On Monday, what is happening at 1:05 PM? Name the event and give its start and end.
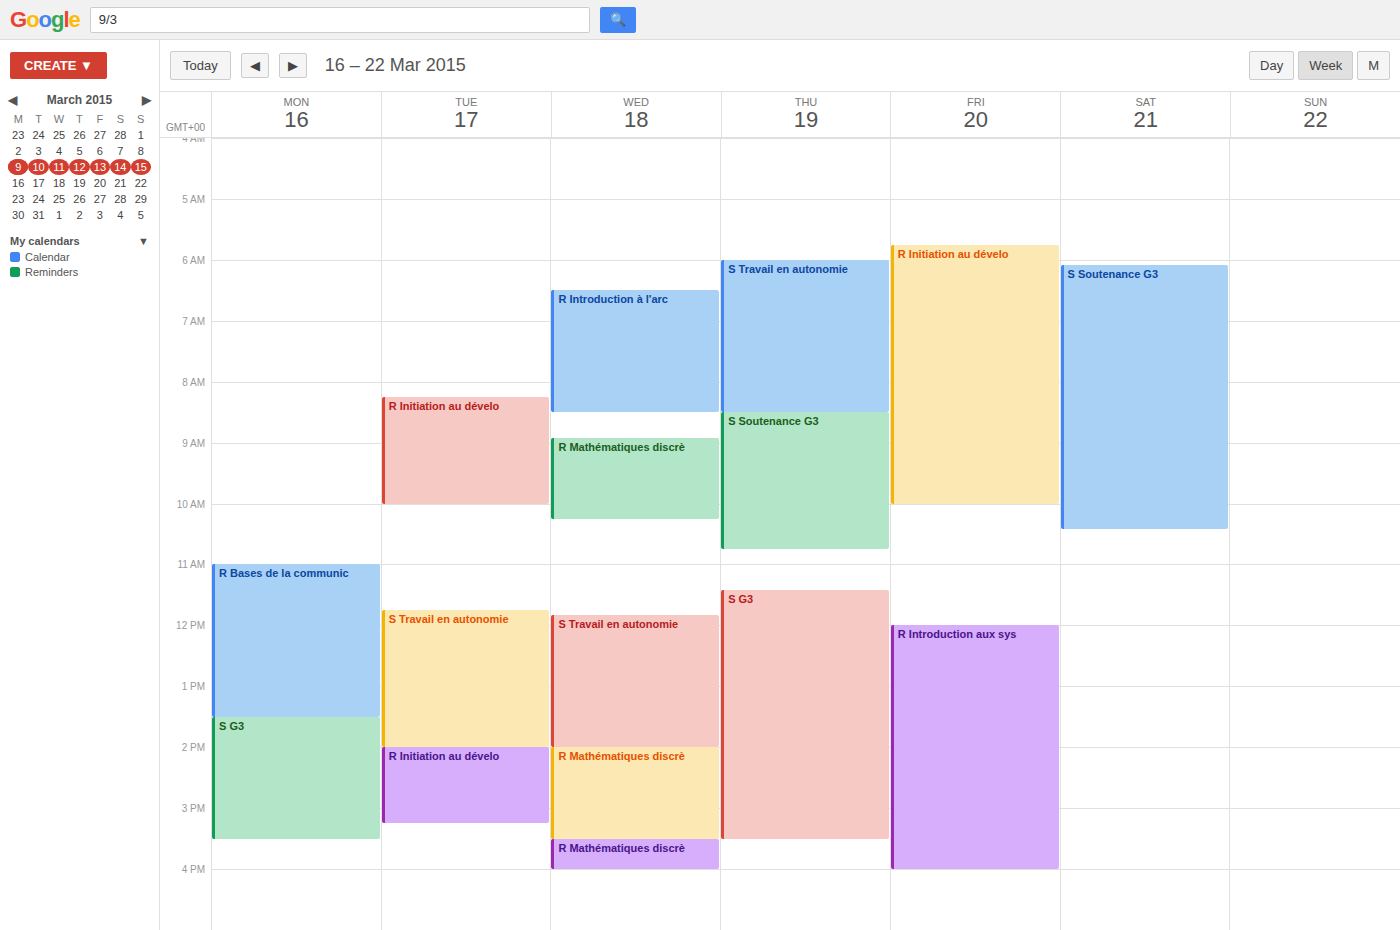
"R Bases de la communic", 11:00 AM to 1:30 PM